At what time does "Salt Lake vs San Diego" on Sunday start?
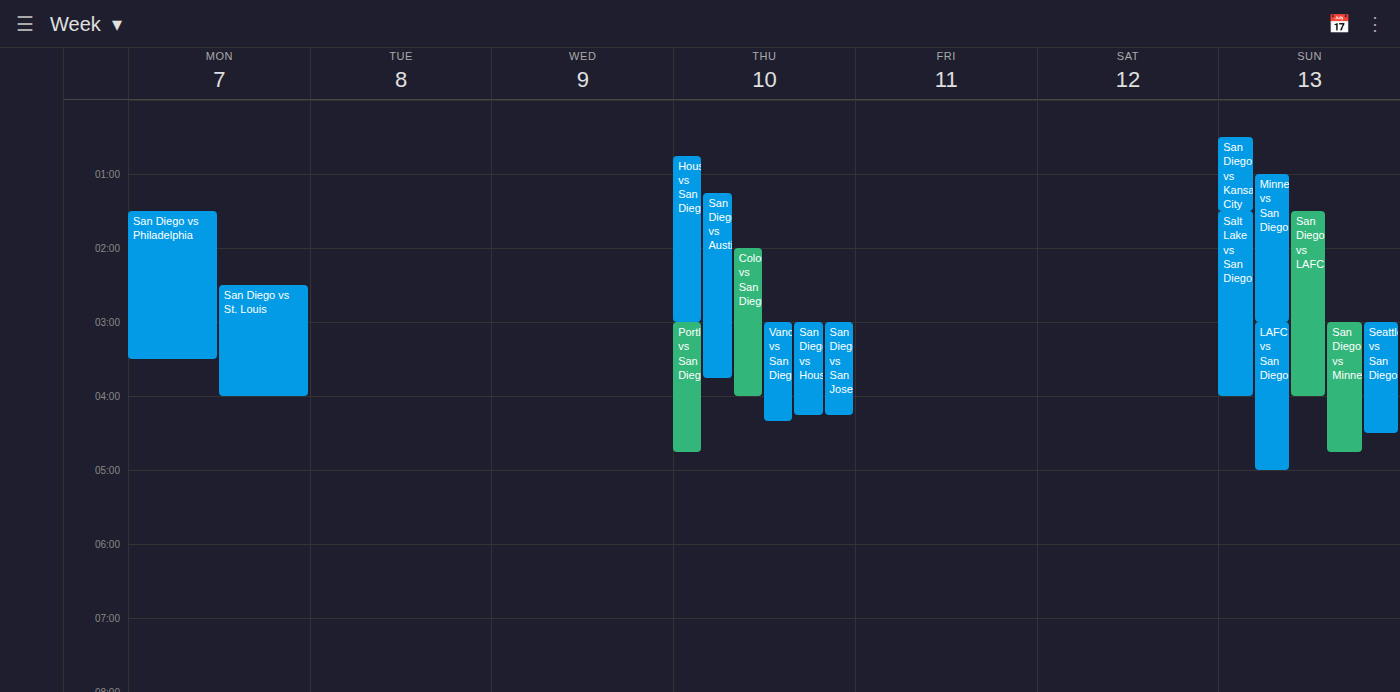
1:30 AM